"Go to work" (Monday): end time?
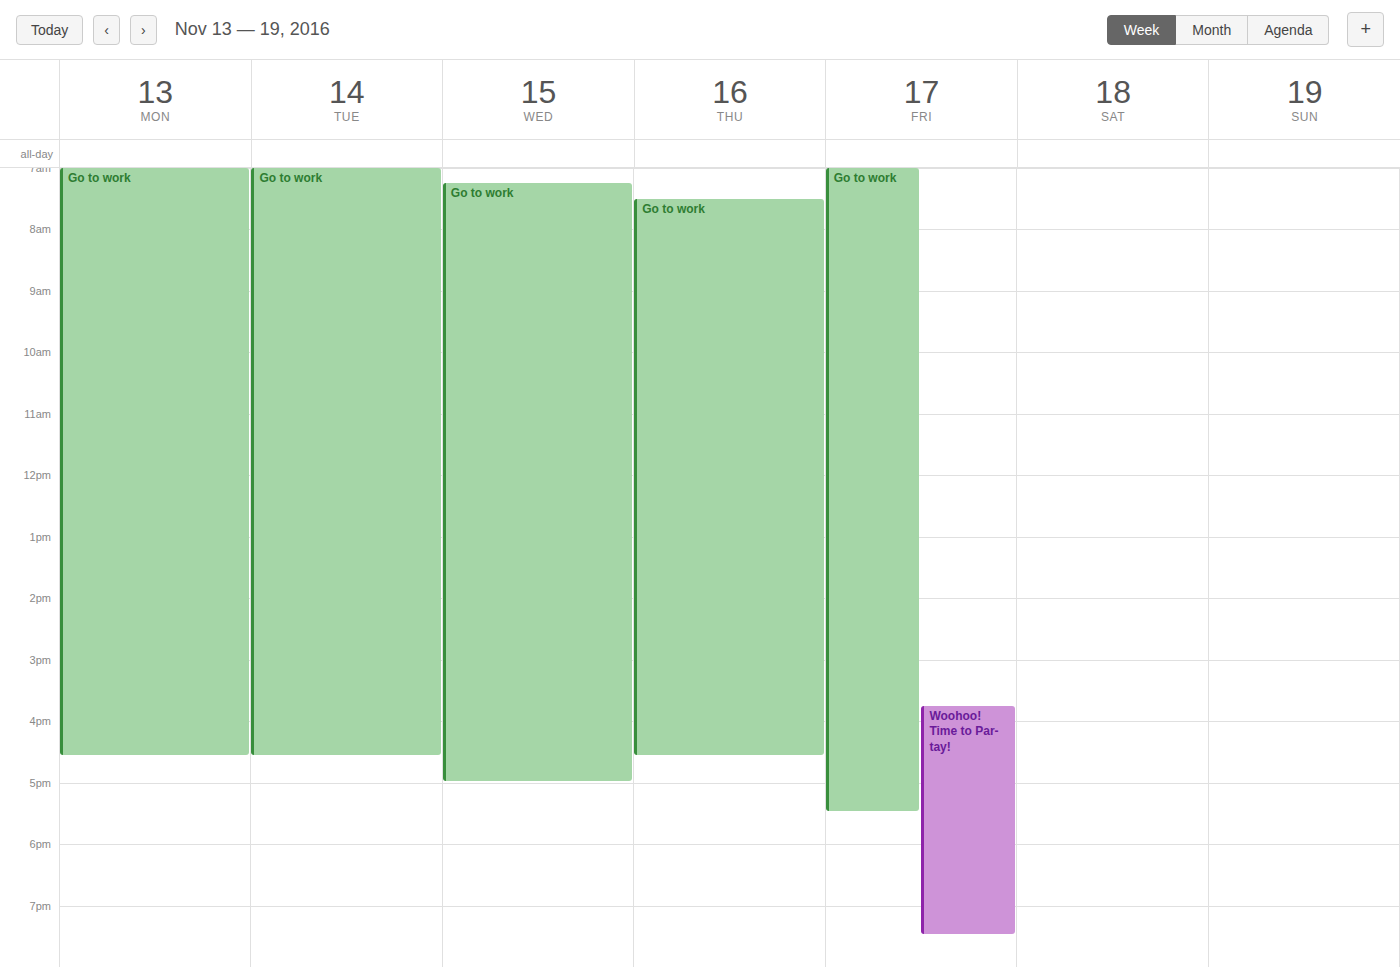
4:35 PM